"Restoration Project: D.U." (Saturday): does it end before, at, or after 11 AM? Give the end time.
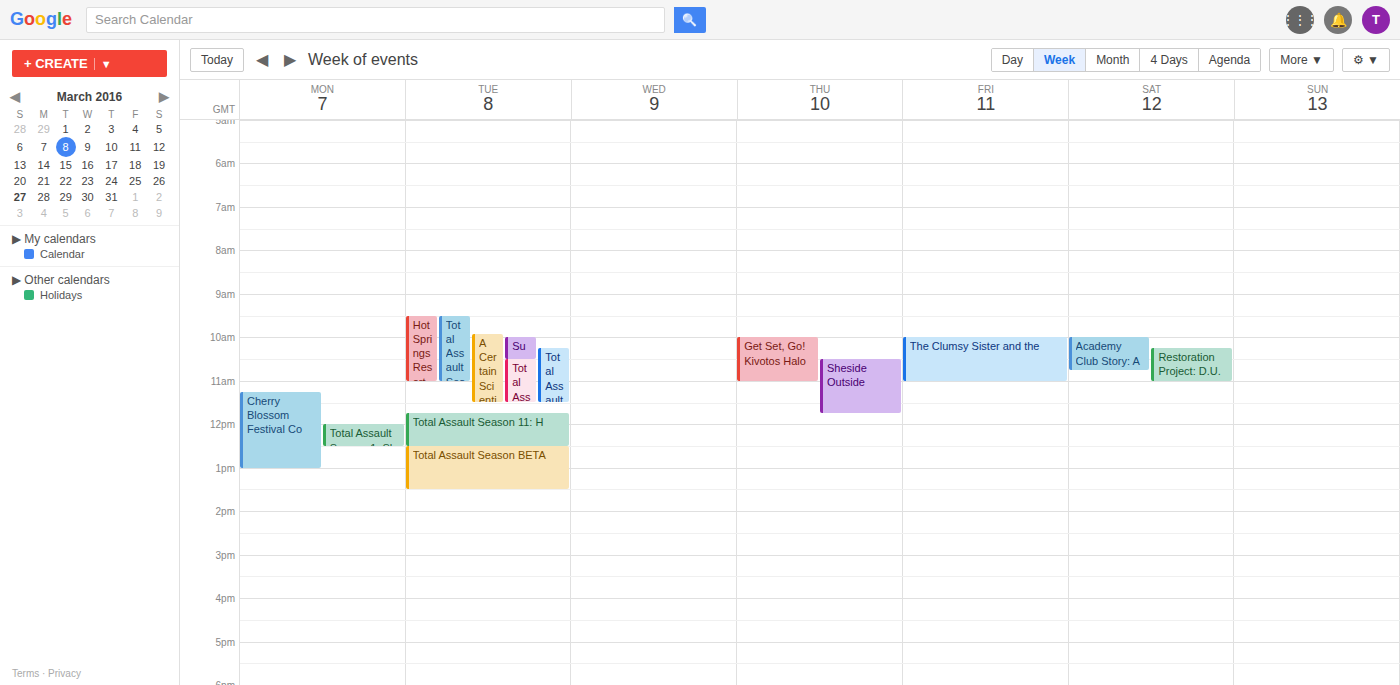
11:00 AM -- exactly at 11 AM, on the 11 AM line.